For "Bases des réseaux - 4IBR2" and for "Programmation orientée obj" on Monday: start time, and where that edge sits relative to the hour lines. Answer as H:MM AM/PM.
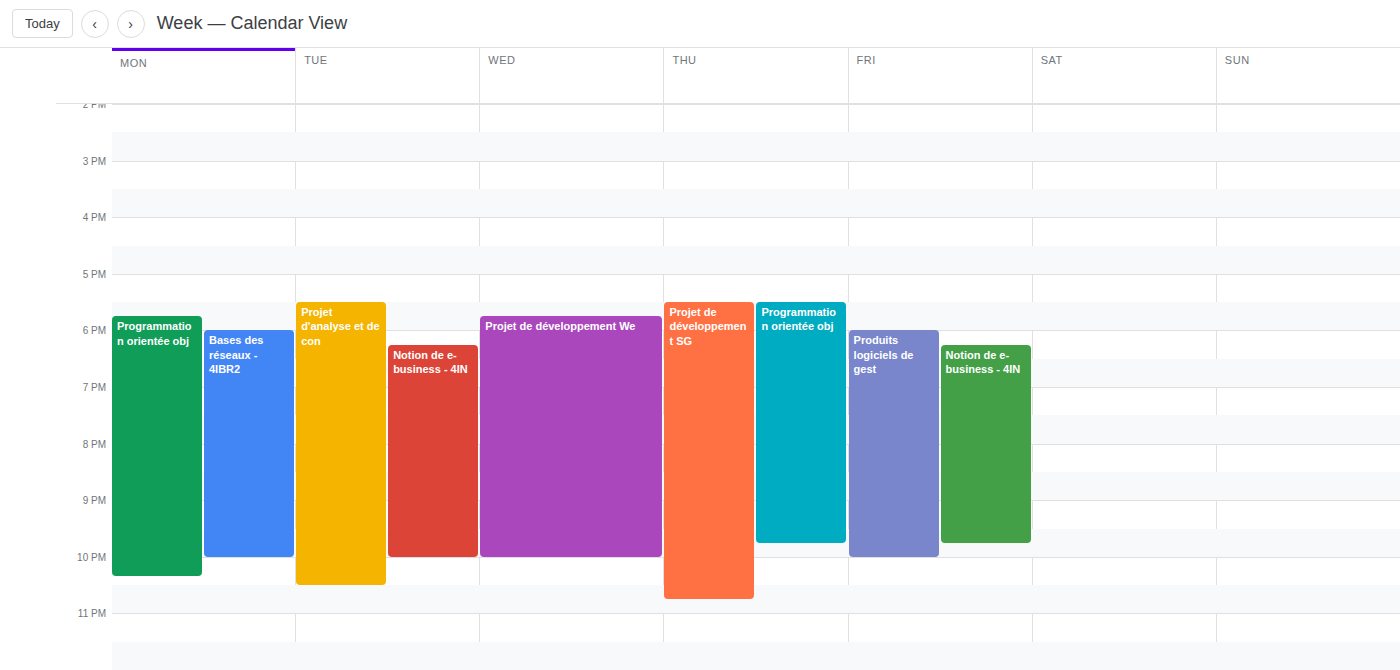
"Bases des réseaux - 4IBR2": 6:00 PM, exactly on the 6 PM line. "Programmation orientée obj": 5:45 PM, neither: three quarters of the way from the 5 PM line to the 6 PM line.